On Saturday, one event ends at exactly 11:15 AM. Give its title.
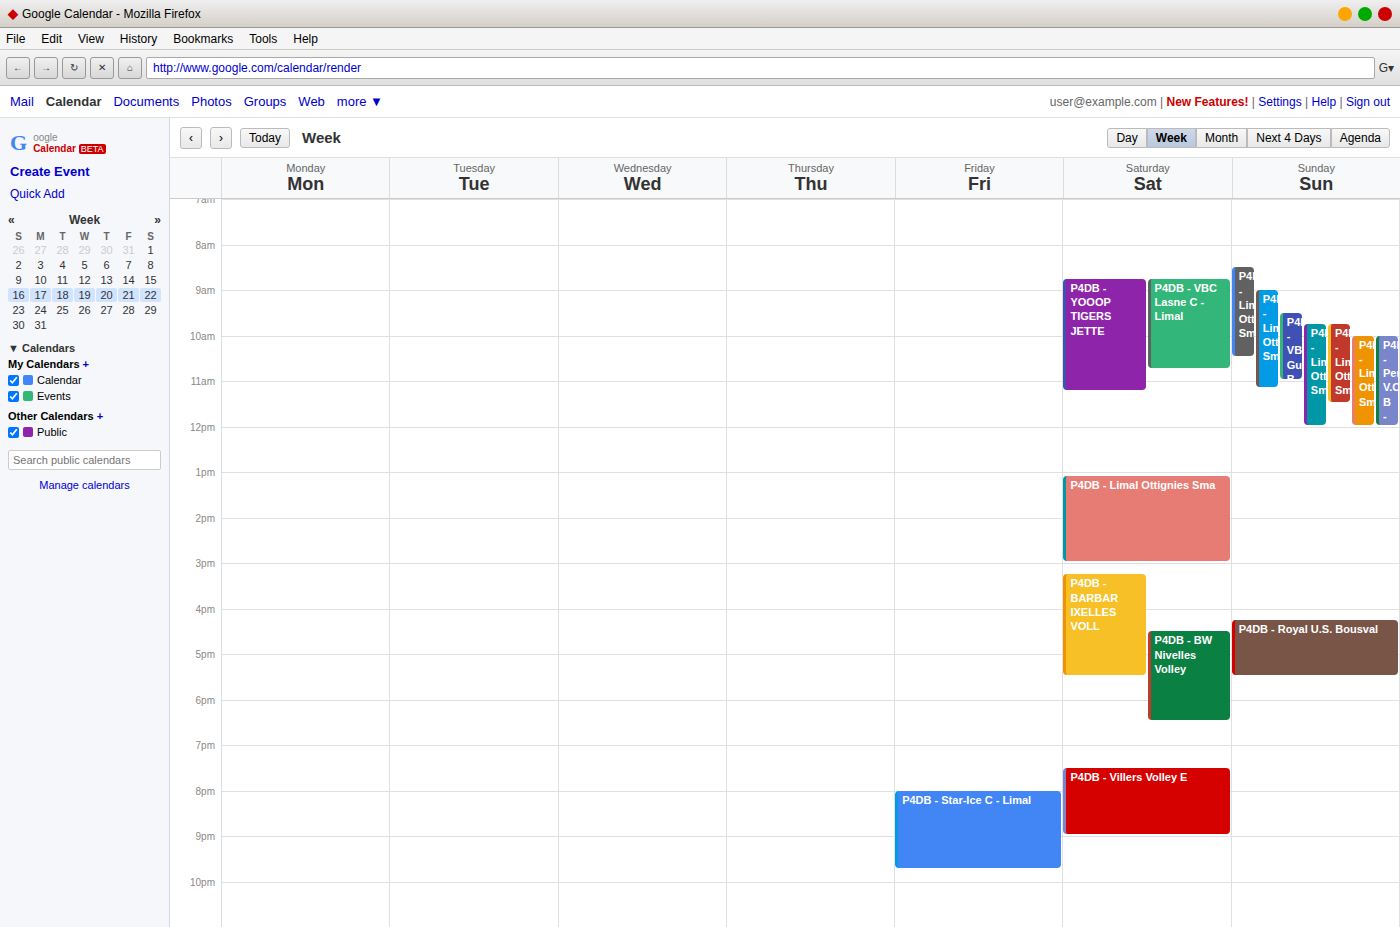
"P4DB - YOOOP TIGERS JETTE"